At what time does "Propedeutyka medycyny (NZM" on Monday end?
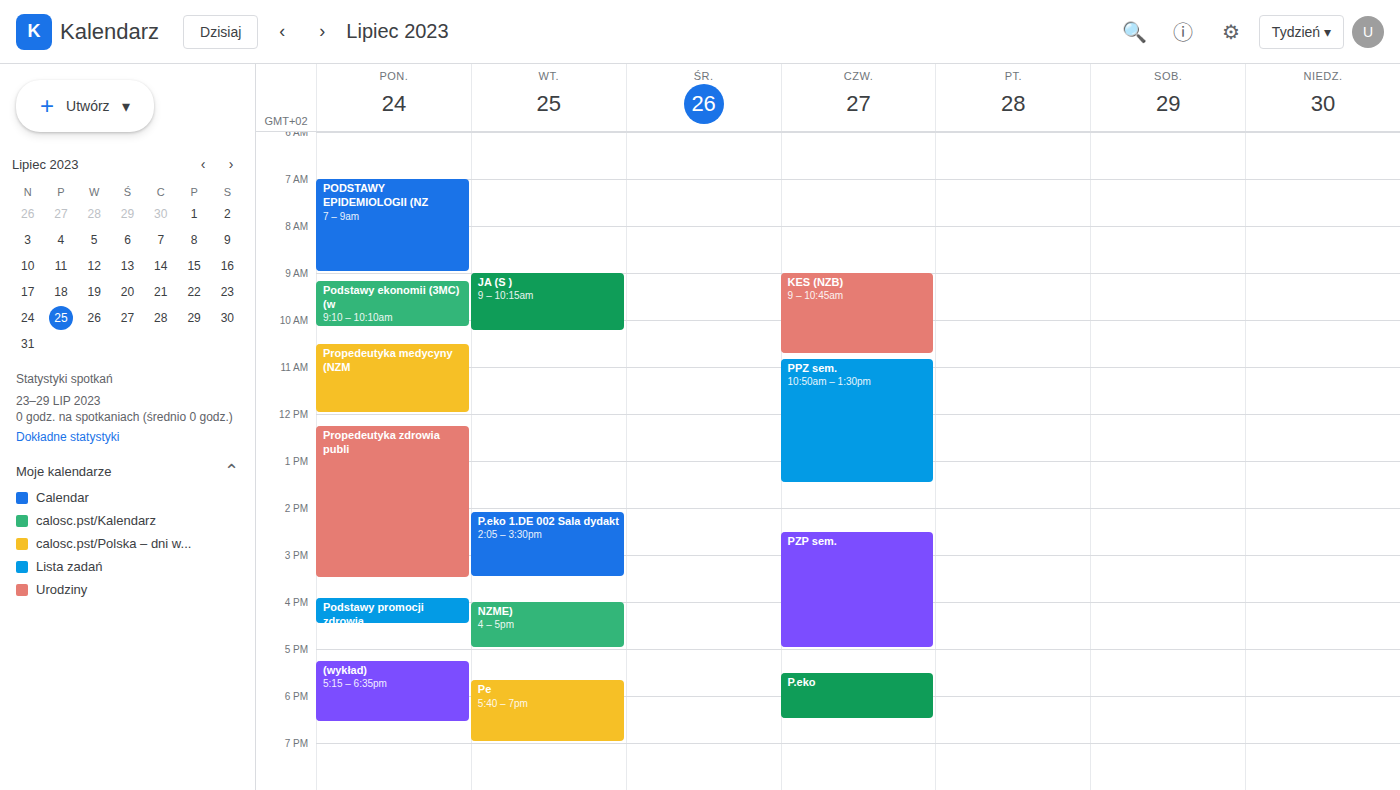
12:00